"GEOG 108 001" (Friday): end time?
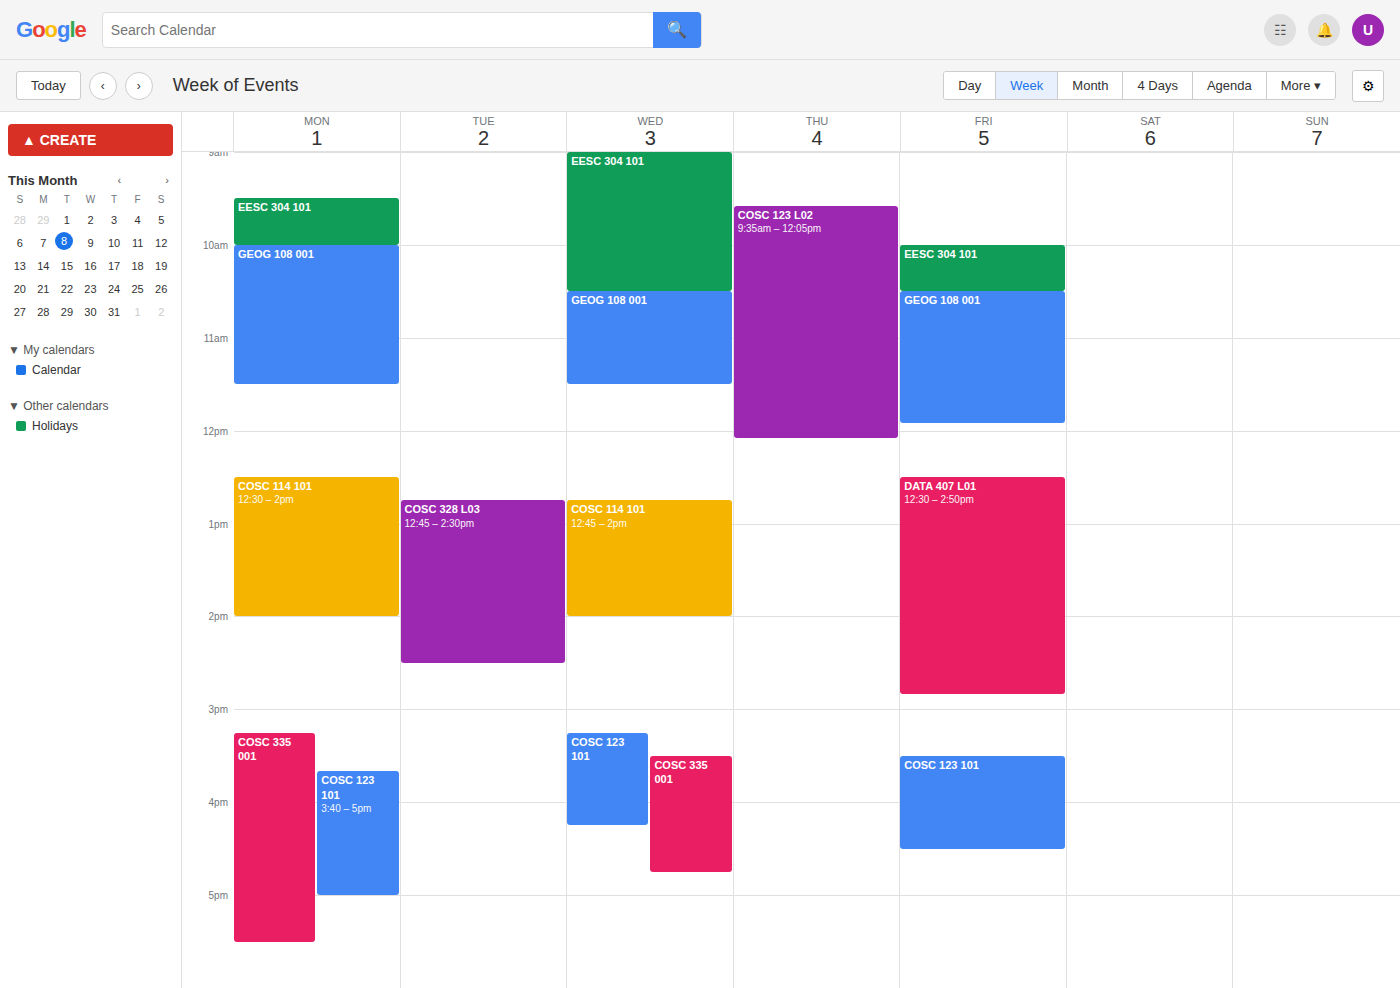
11:55 AM